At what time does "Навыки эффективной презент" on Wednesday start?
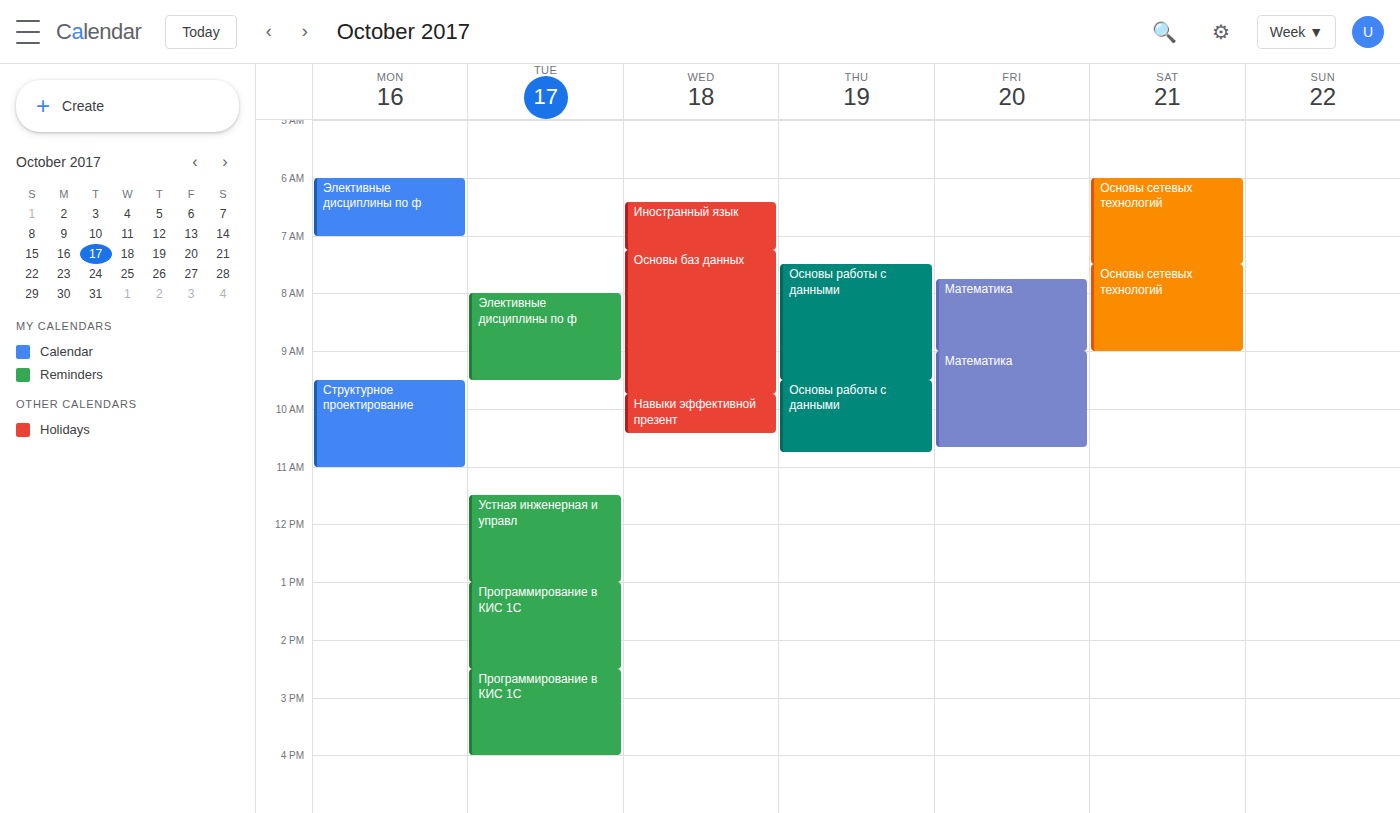
9:45 AM